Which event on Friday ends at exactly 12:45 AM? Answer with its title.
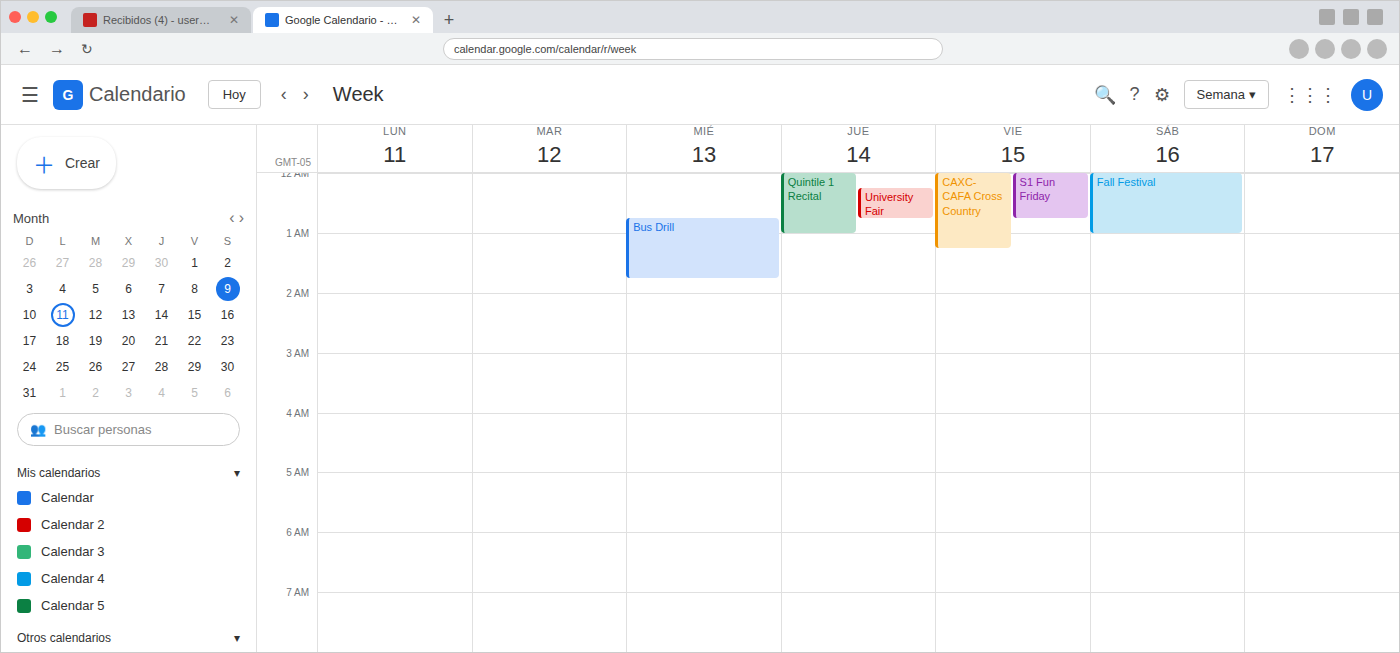
"S1 Fun Friday"